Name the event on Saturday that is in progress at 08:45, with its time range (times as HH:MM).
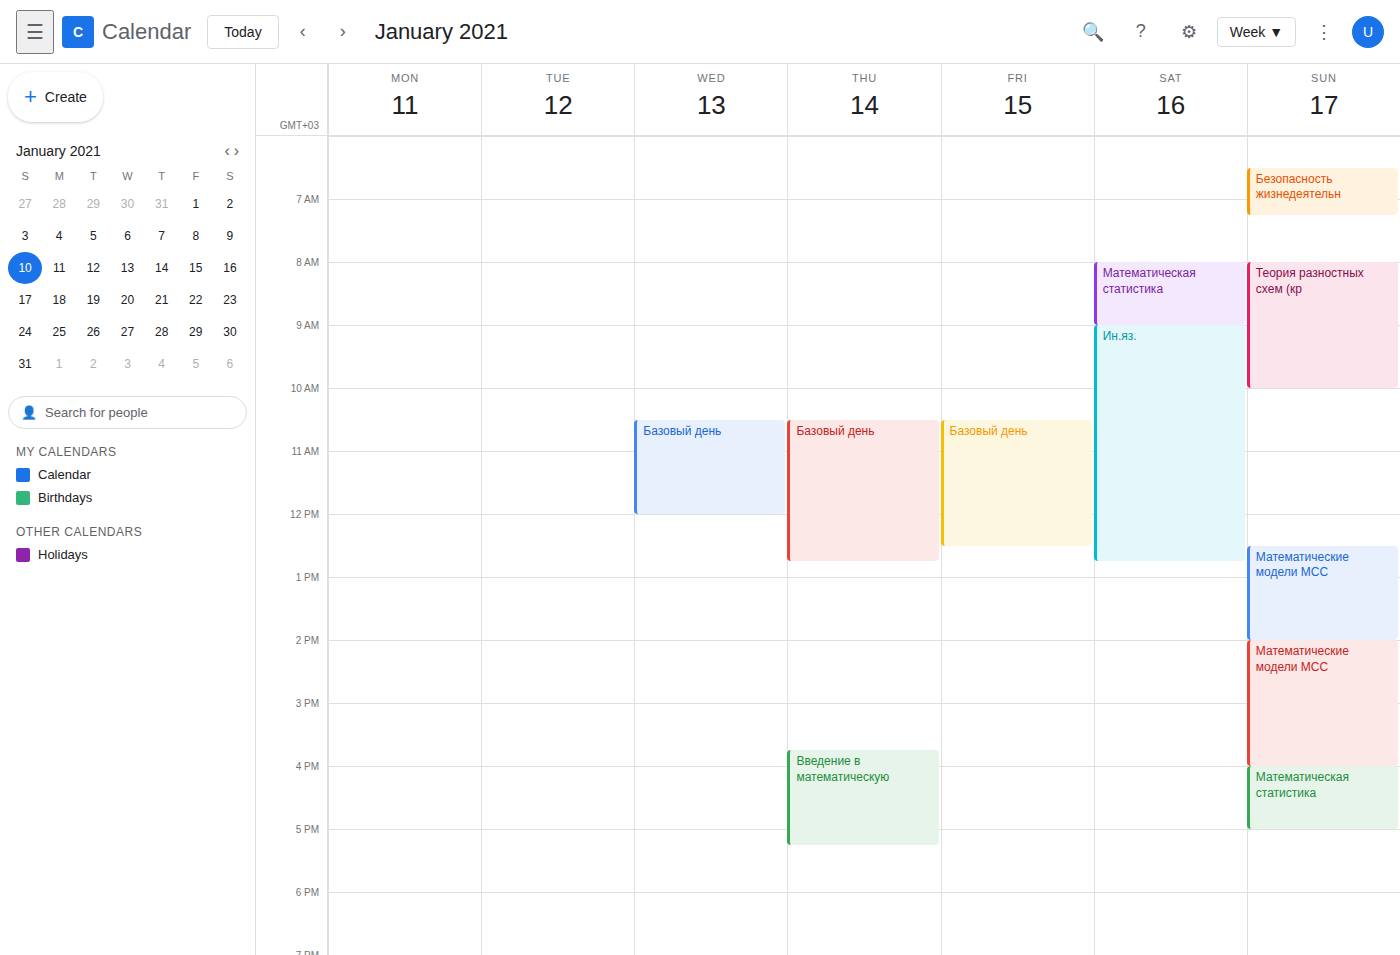
"Математическая статистика", 08:00 to 09:00